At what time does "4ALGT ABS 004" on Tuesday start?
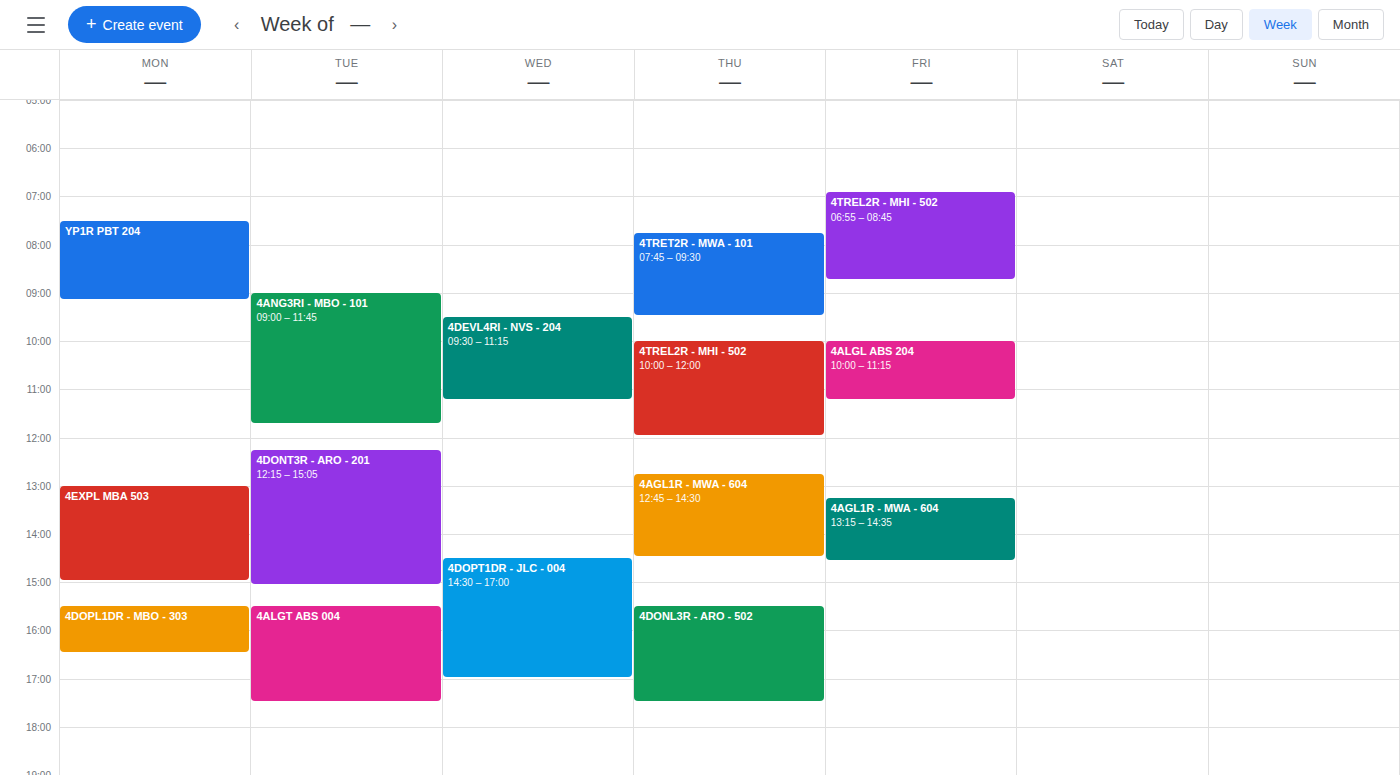
3:30 PM